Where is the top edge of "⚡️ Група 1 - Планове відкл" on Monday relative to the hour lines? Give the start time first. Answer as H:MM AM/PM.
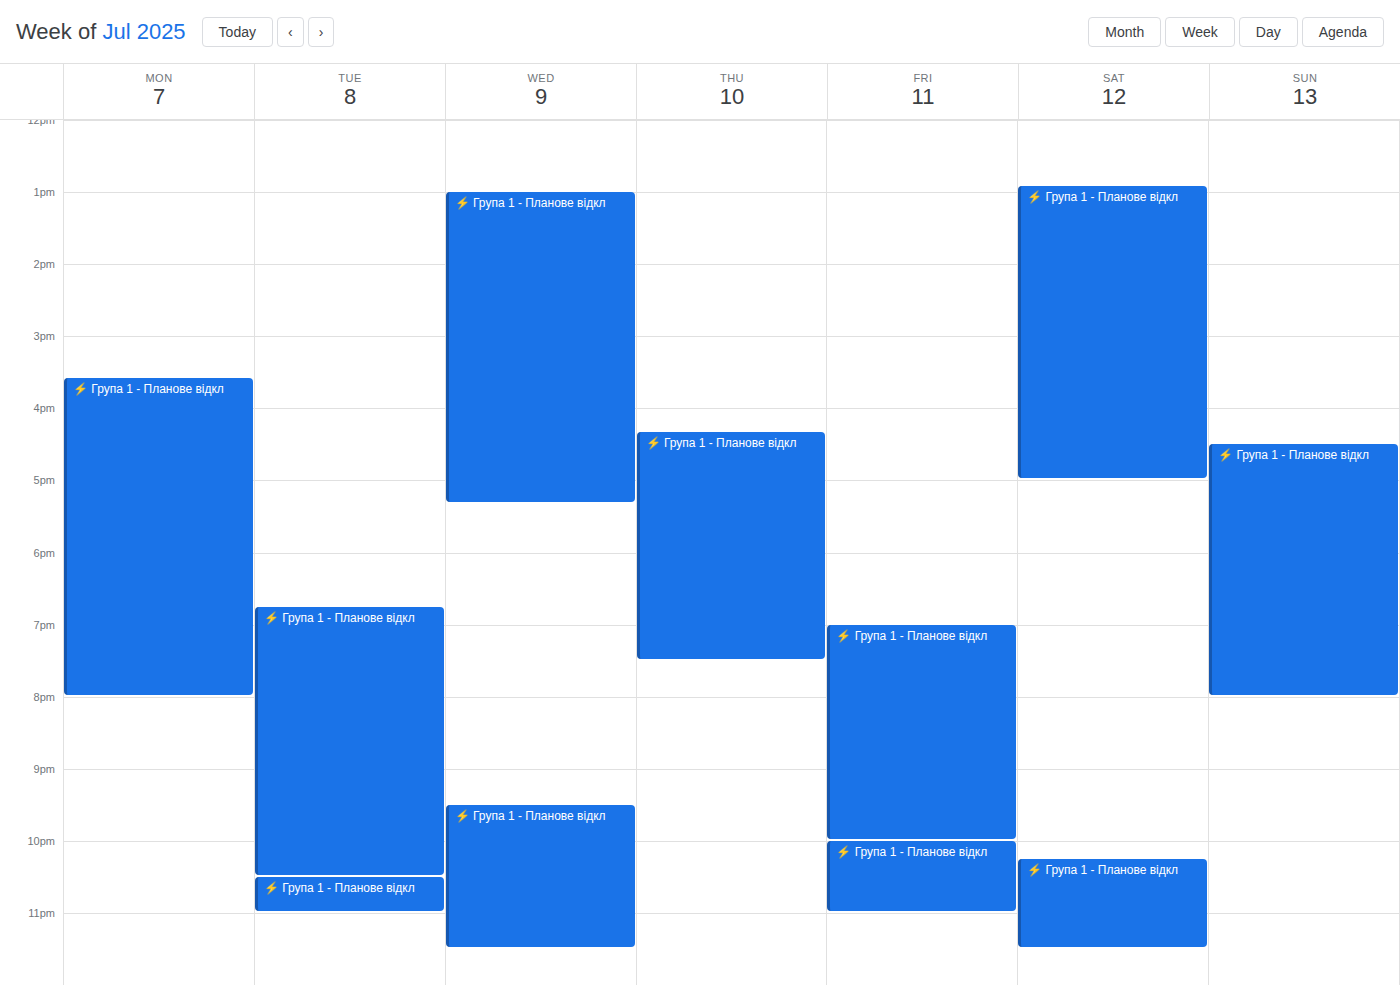
3:35 PM -- neither: 35 minutes below the 3 PM line and 25 minutes above the 4 PM line.